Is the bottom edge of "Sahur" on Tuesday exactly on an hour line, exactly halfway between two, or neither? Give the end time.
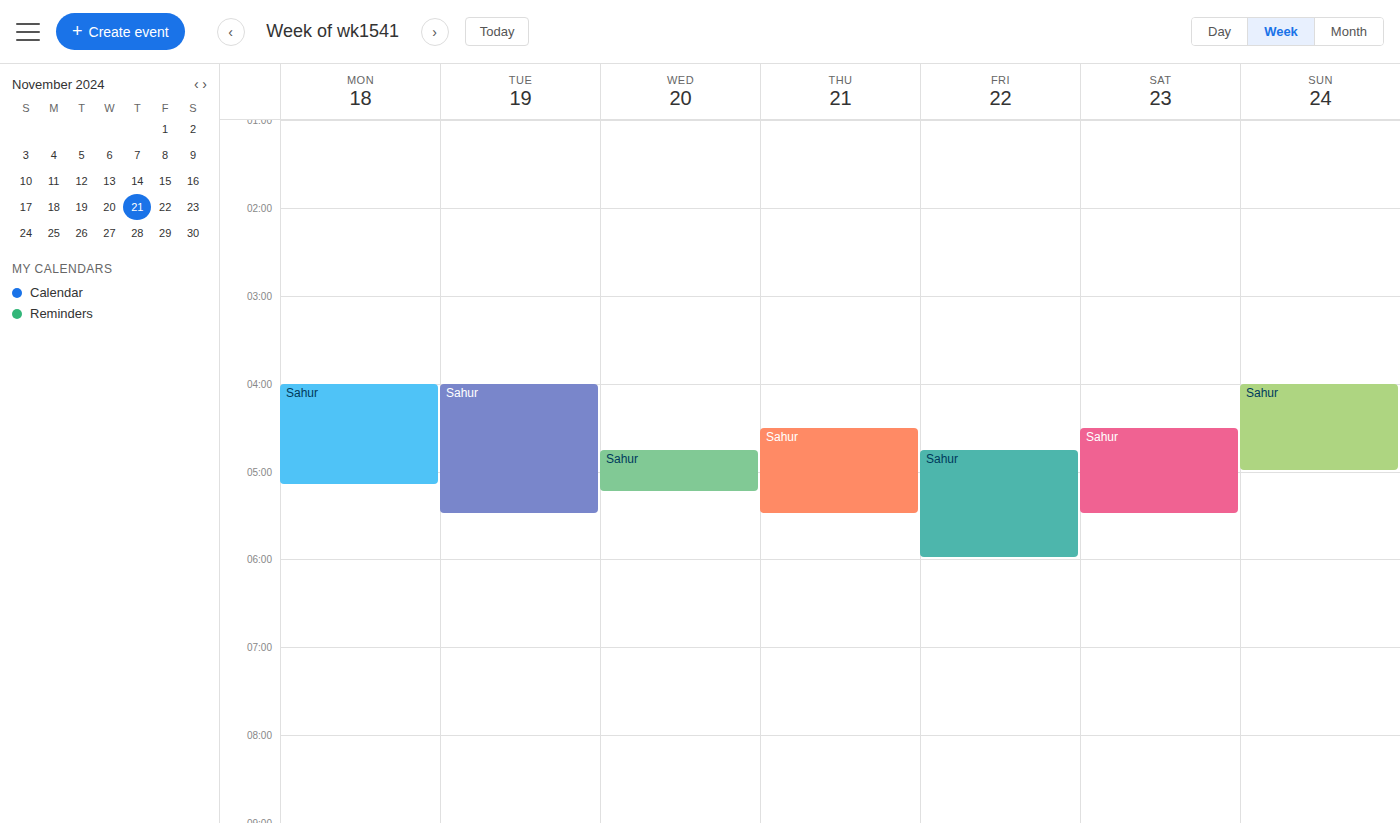
5:30 AM -- halfway between the 5 AM and 6 AM lines.